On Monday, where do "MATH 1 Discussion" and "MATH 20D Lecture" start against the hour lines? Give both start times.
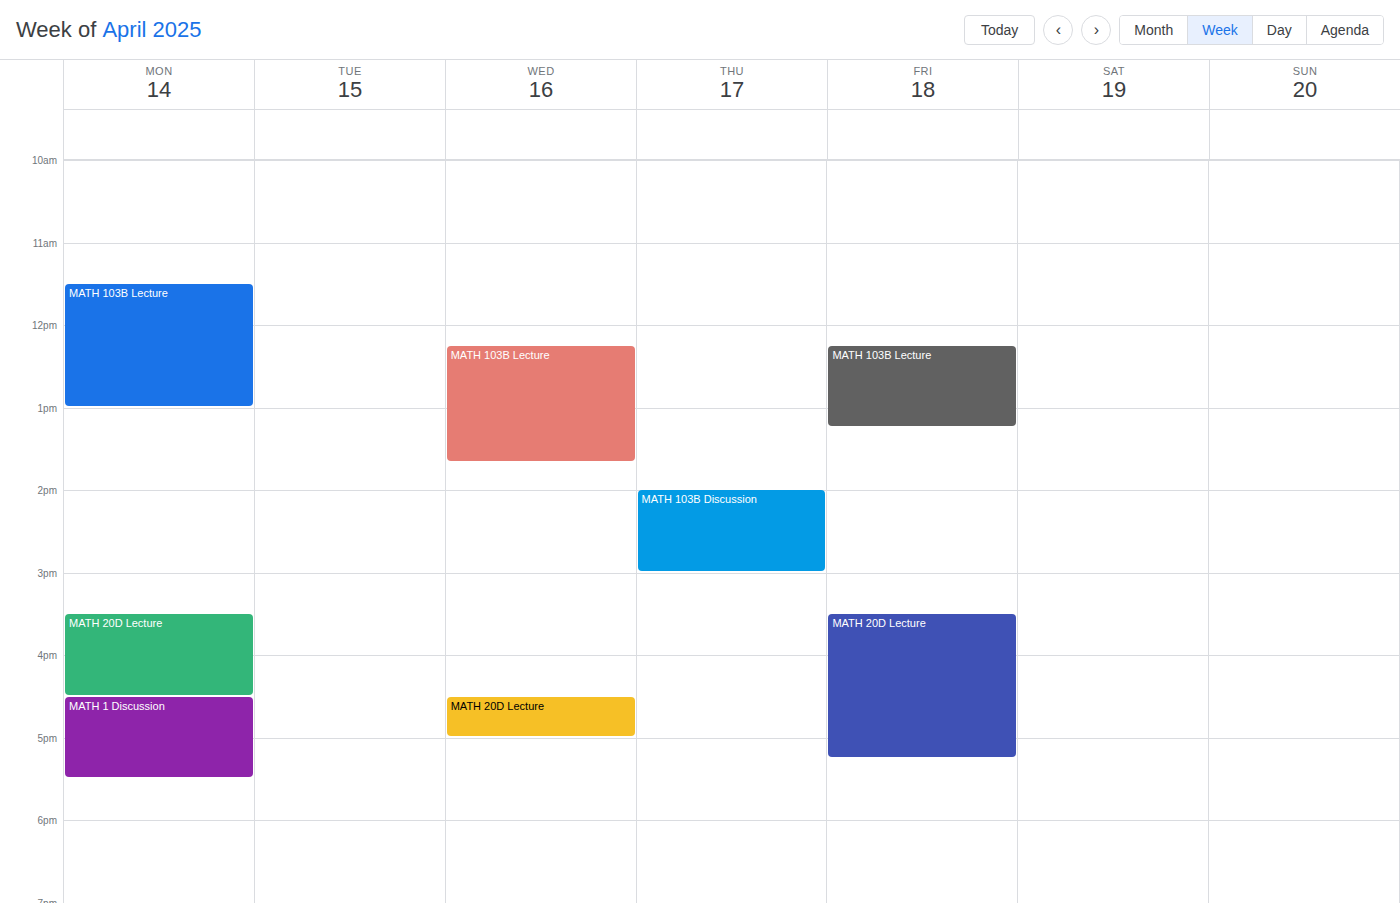
"MATH 1 Discussion": 4:30 PM, halfway between the 4 PM and 5 PM lines. "MATH 20D Lecture": 3:30 PM, halfway between the 3 PM and 4 PM lines.